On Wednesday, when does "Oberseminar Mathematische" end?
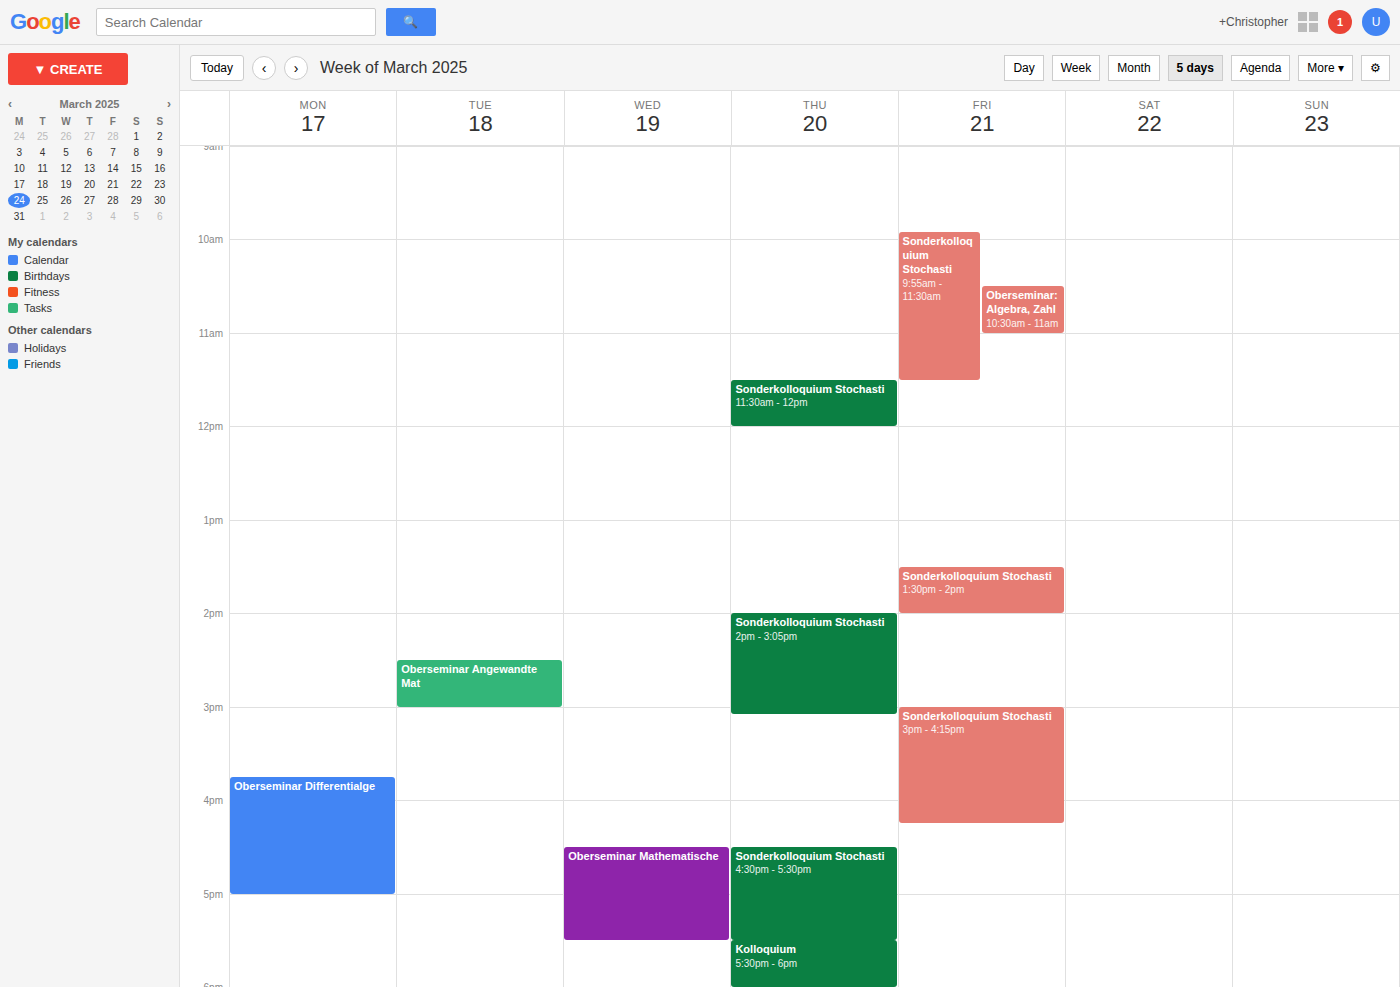
5:30 PM